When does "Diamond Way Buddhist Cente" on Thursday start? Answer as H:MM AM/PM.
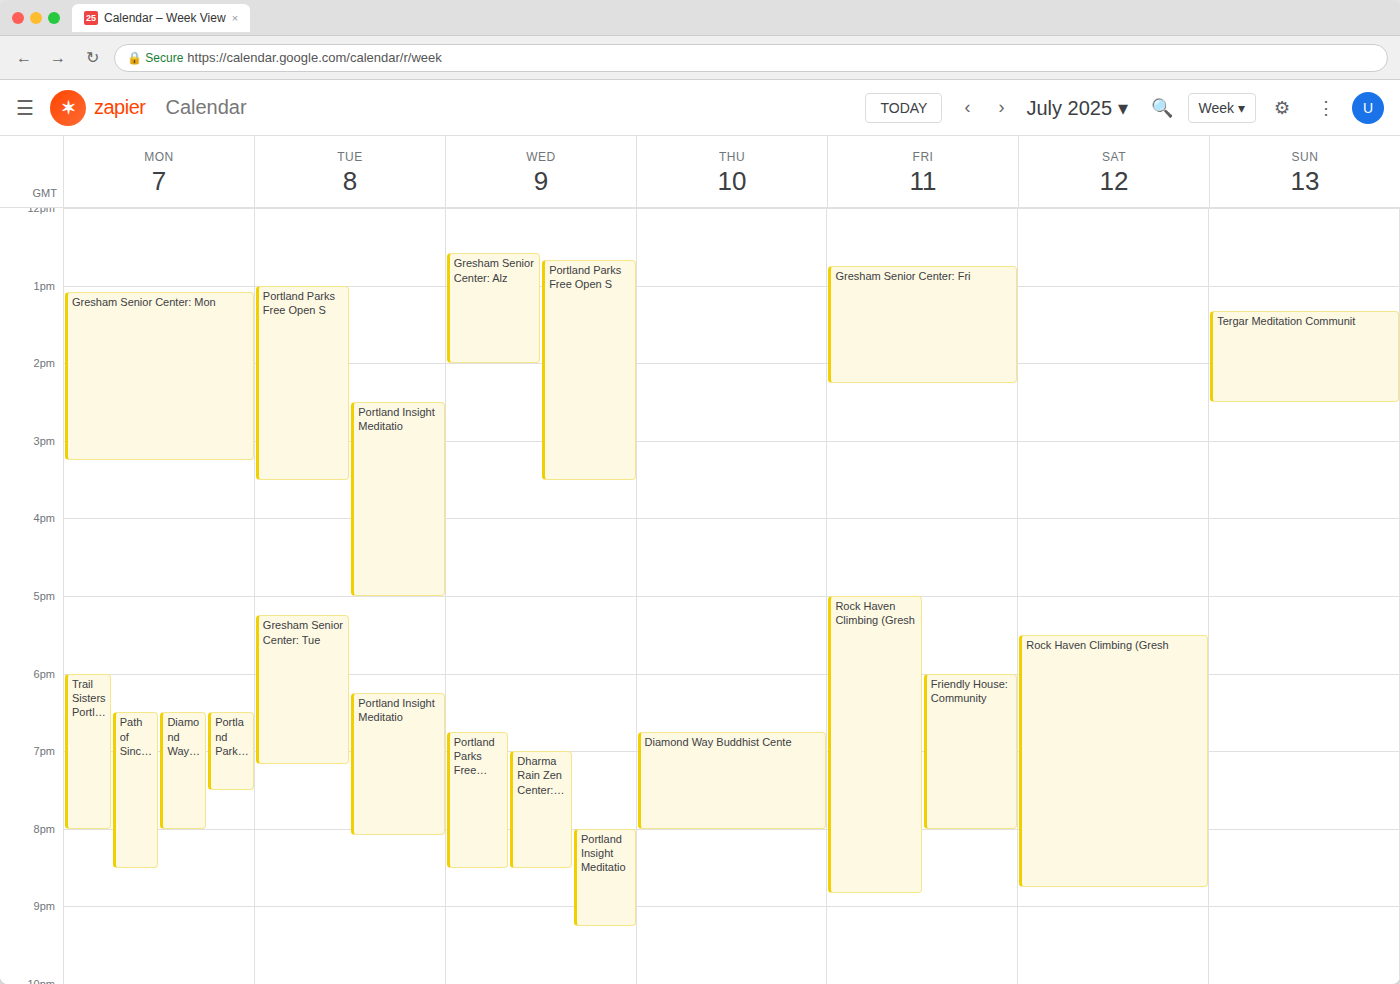
6:45 PM